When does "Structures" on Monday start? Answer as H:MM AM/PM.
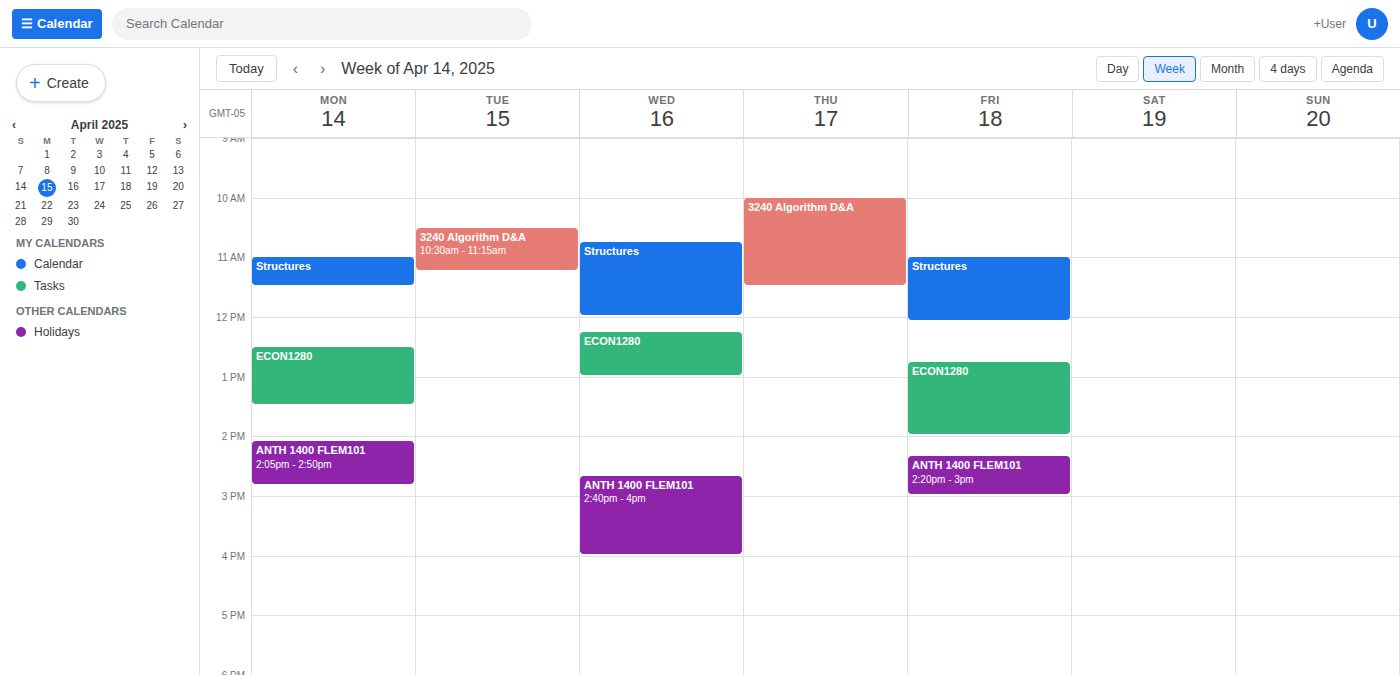
11:00 AM